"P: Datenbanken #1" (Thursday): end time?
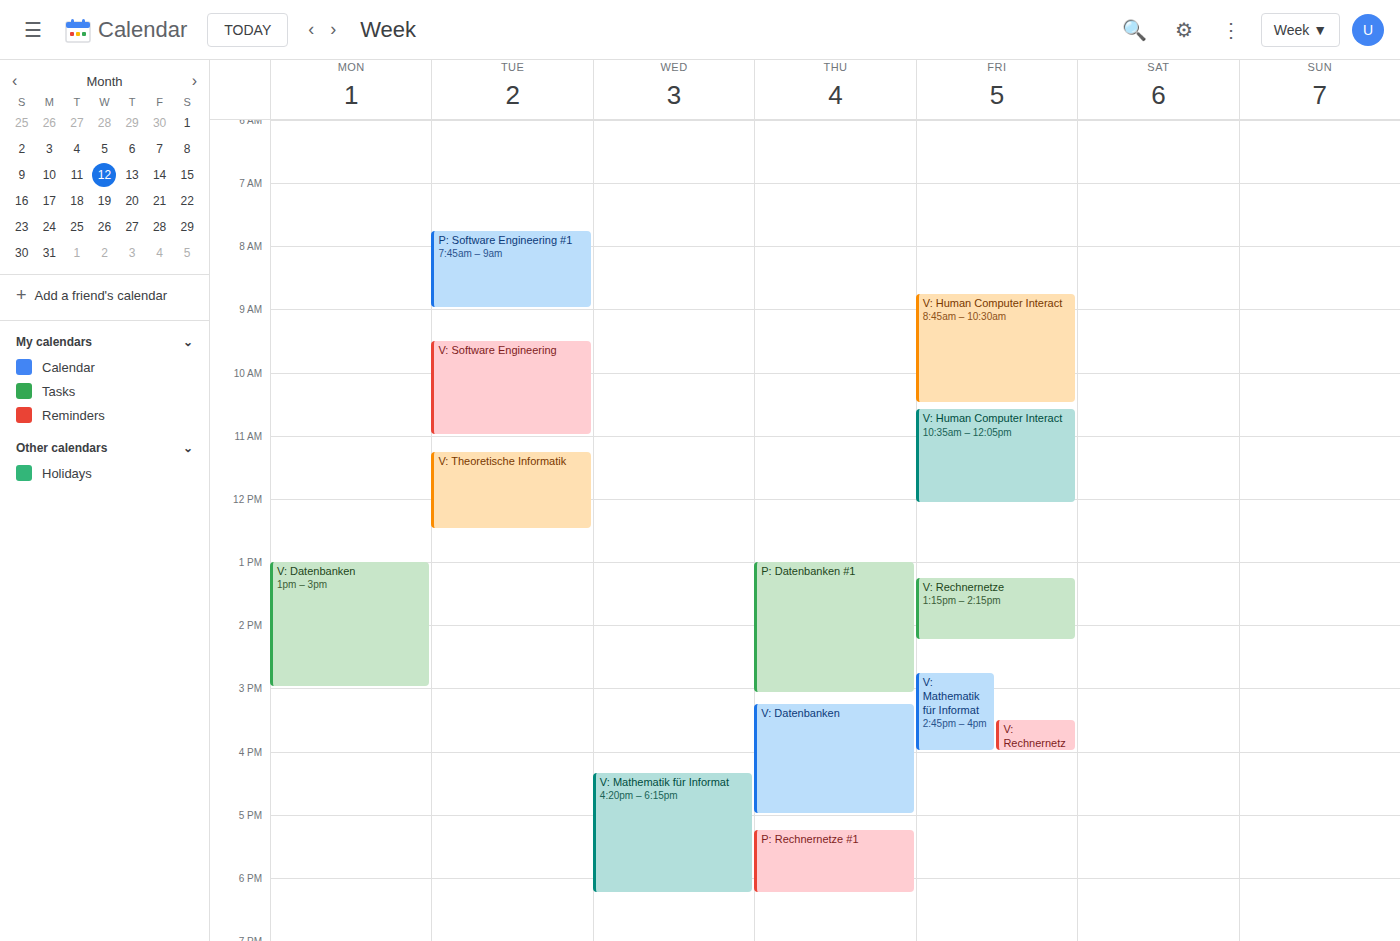
3:05 PM